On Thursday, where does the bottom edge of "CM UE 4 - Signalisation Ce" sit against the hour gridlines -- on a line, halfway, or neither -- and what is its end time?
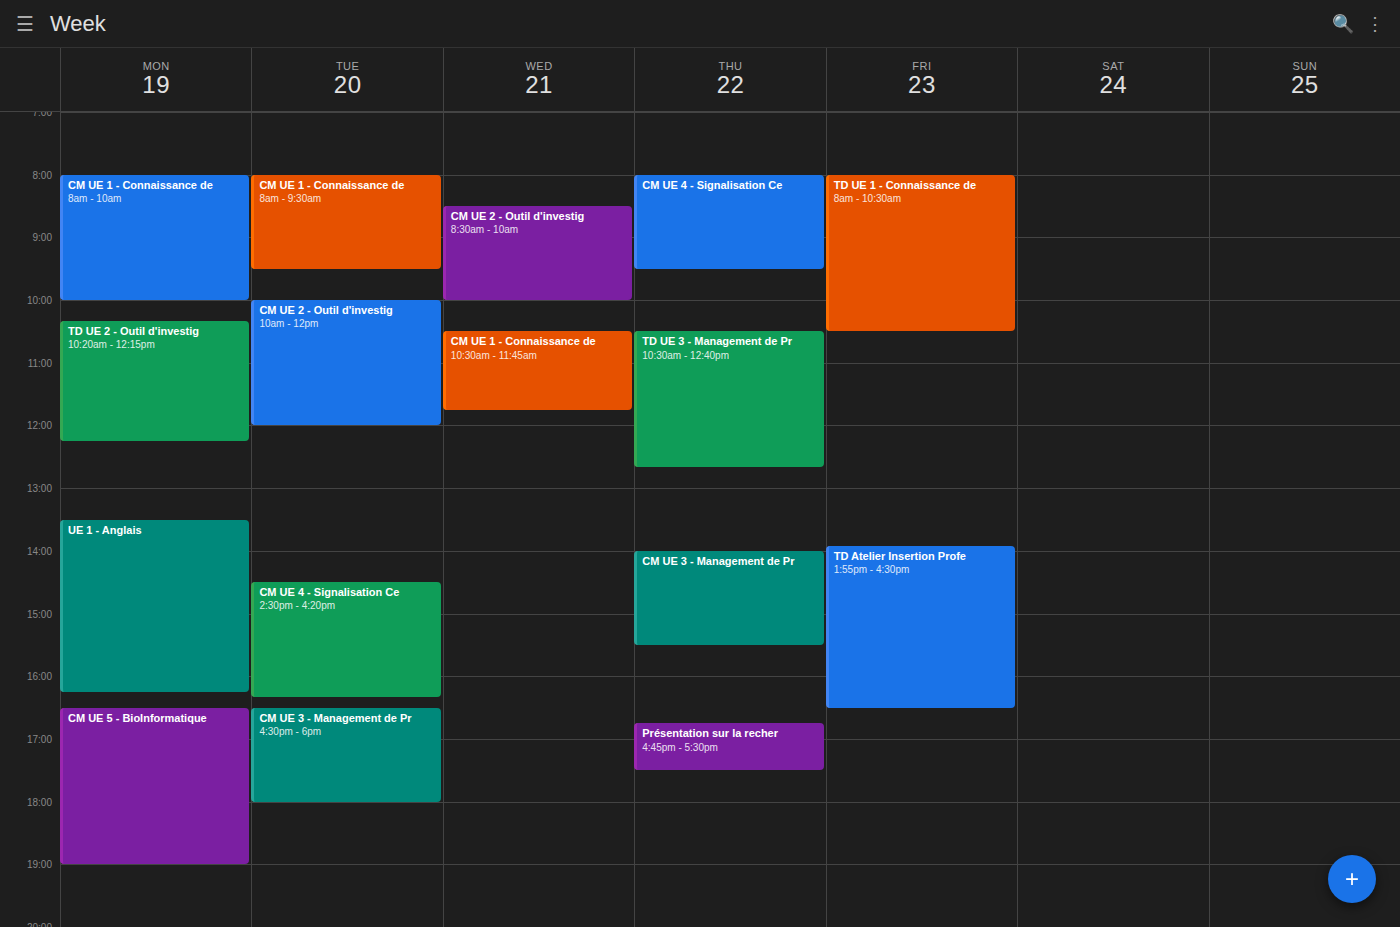
9:30 AM -- halfway between the 9 AM and 10 AM lines.